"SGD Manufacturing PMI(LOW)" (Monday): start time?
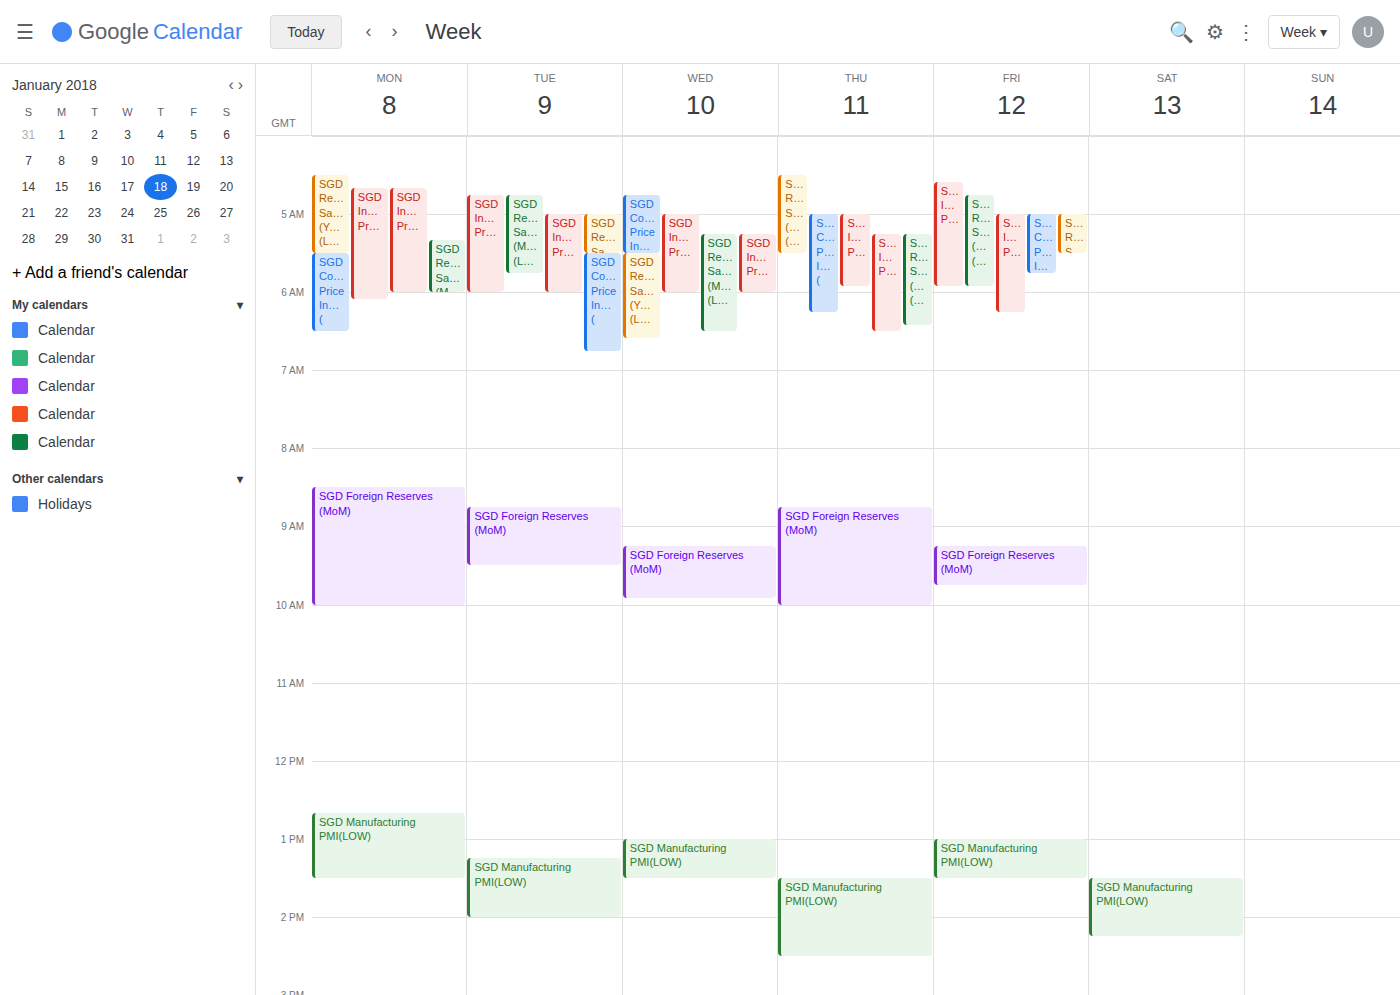
12:40 PM